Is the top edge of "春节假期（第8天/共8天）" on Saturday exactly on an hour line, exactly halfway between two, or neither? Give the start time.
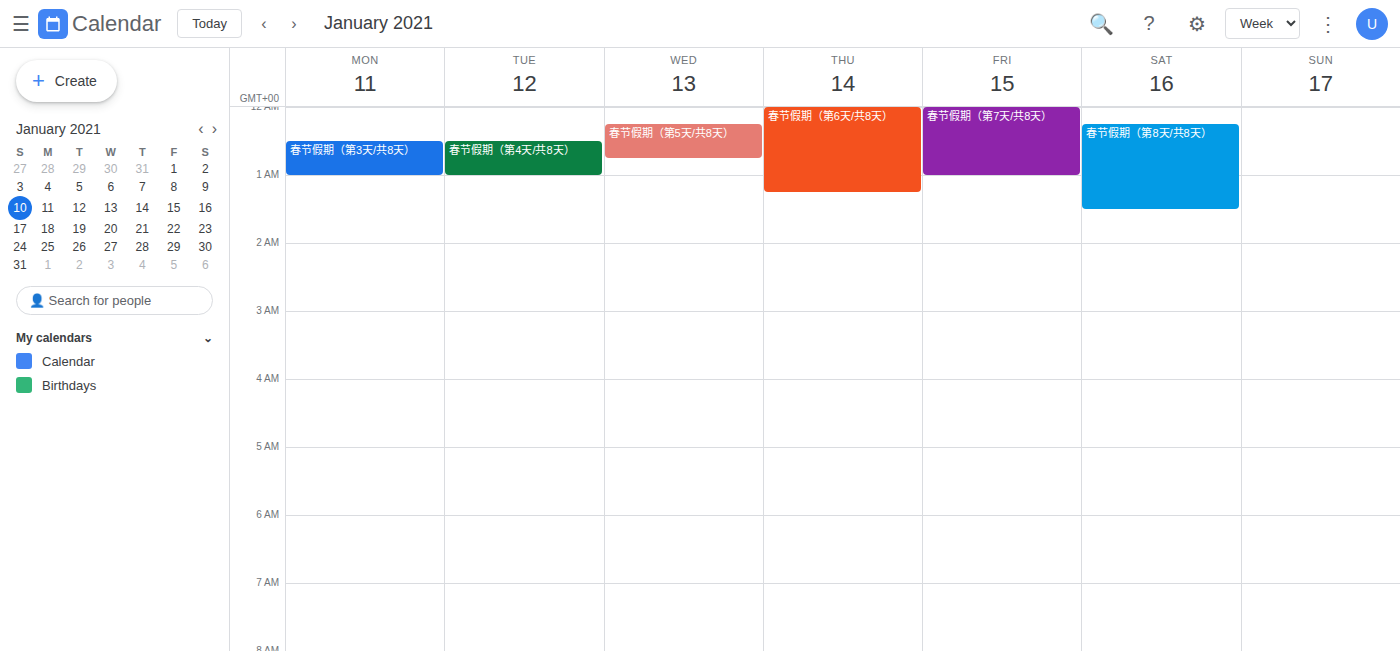
12:15 AM -- neither: a quarter of the way from the 12 AM line to the 1 AM line.